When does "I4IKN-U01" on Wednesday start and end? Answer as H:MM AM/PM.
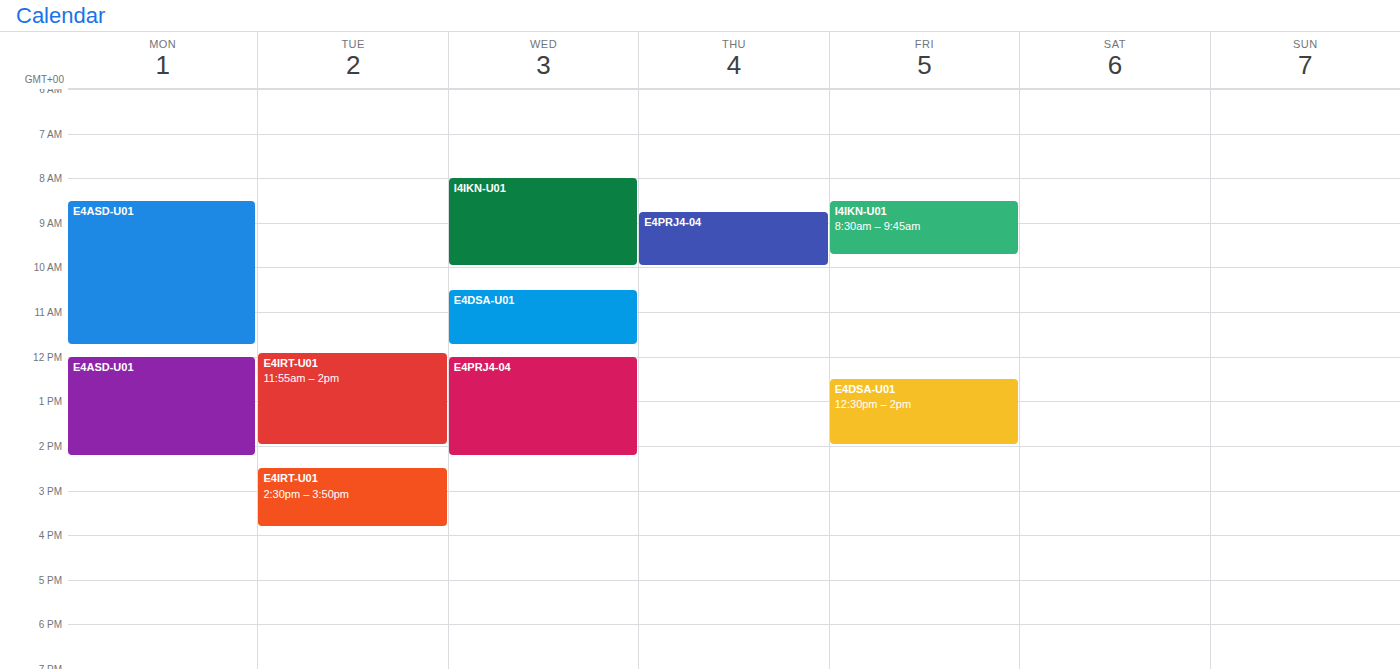
8:00 AM to 10:00 AM